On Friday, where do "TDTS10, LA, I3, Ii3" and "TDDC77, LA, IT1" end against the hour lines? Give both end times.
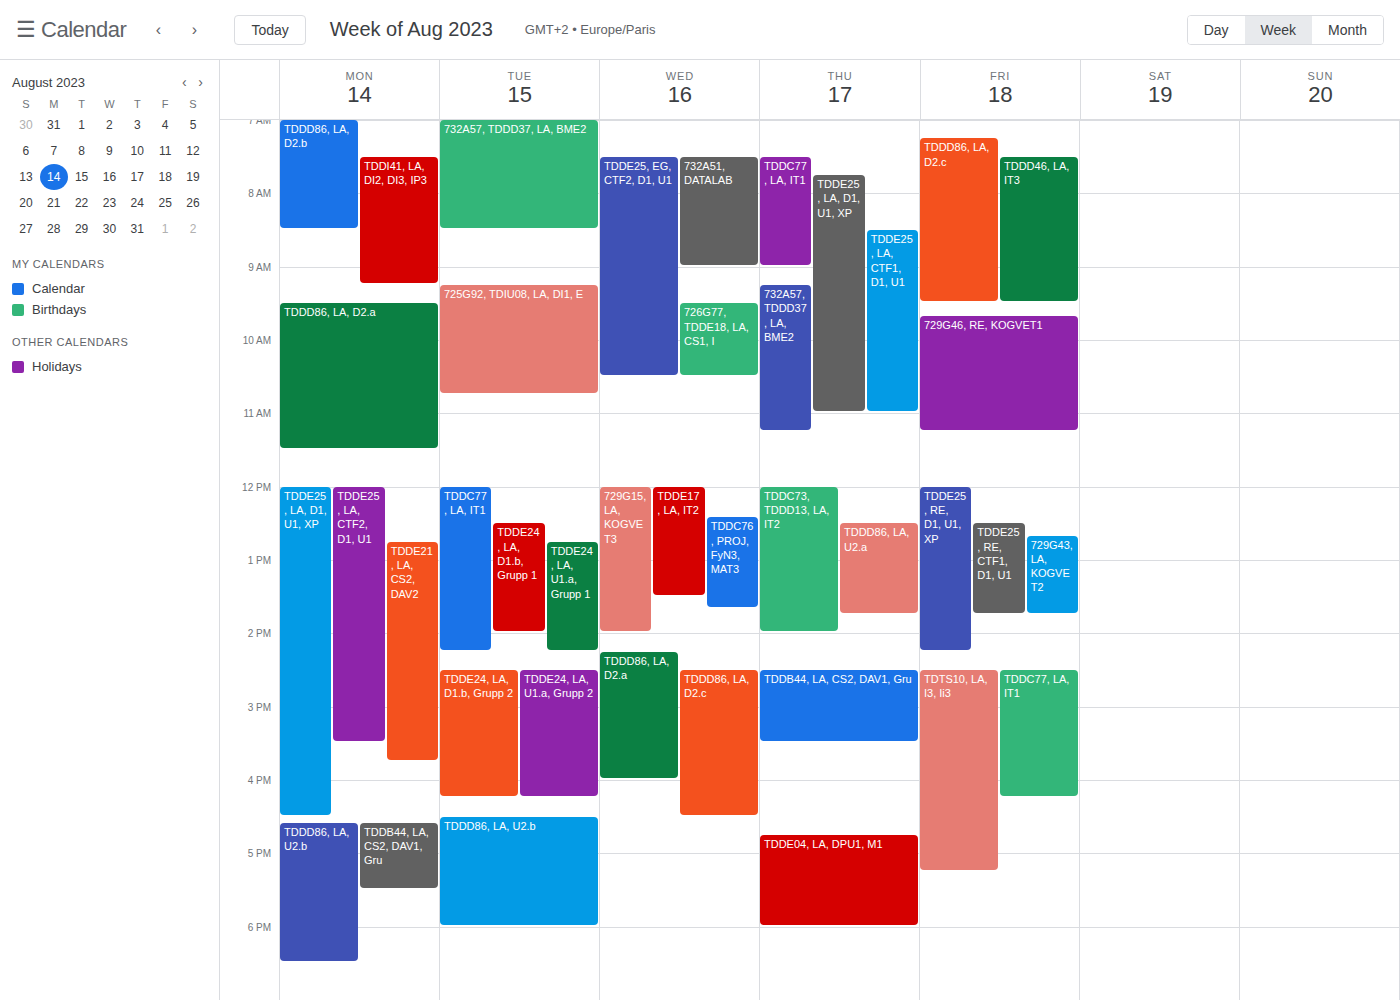
"TDTS10, LA, I3, Ii3": 5:15 PM, neither: a quarter of the way from the 5 PM line to the 6 PM line. "TDDC77, LA, IT1": 4:15 PM, neither: a quarter of the way from the 4 PM line to the 5 PM line.